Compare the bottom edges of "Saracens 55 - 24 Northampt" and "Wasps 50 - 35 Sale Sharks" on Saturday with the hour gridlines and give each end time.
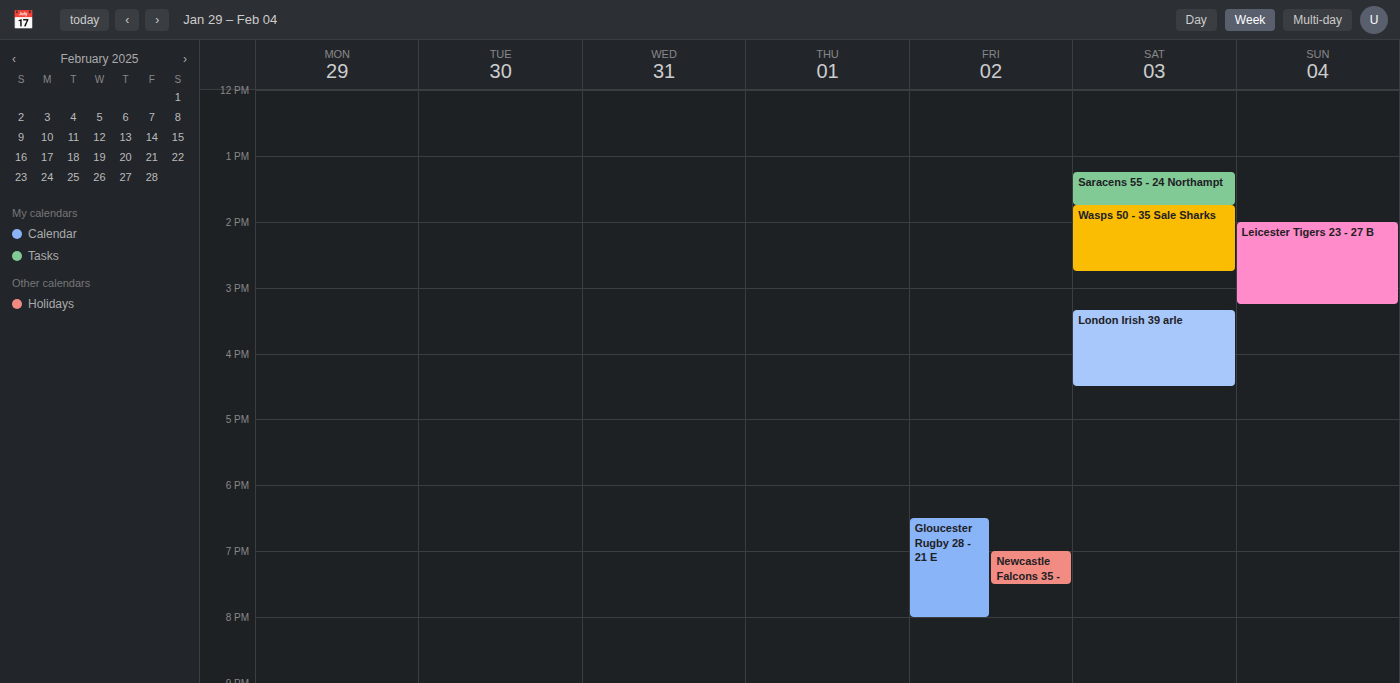
"Saracens 55 - 24 Northampt": 1:45 PM, neither: three quarters of the way from the 1 PM line to the 2 PM line. "Wasps 50 - 35 Sale Sharks": 2:45 PM, neither: three quarters of the way from the 2 PM line to the 3 PM line.